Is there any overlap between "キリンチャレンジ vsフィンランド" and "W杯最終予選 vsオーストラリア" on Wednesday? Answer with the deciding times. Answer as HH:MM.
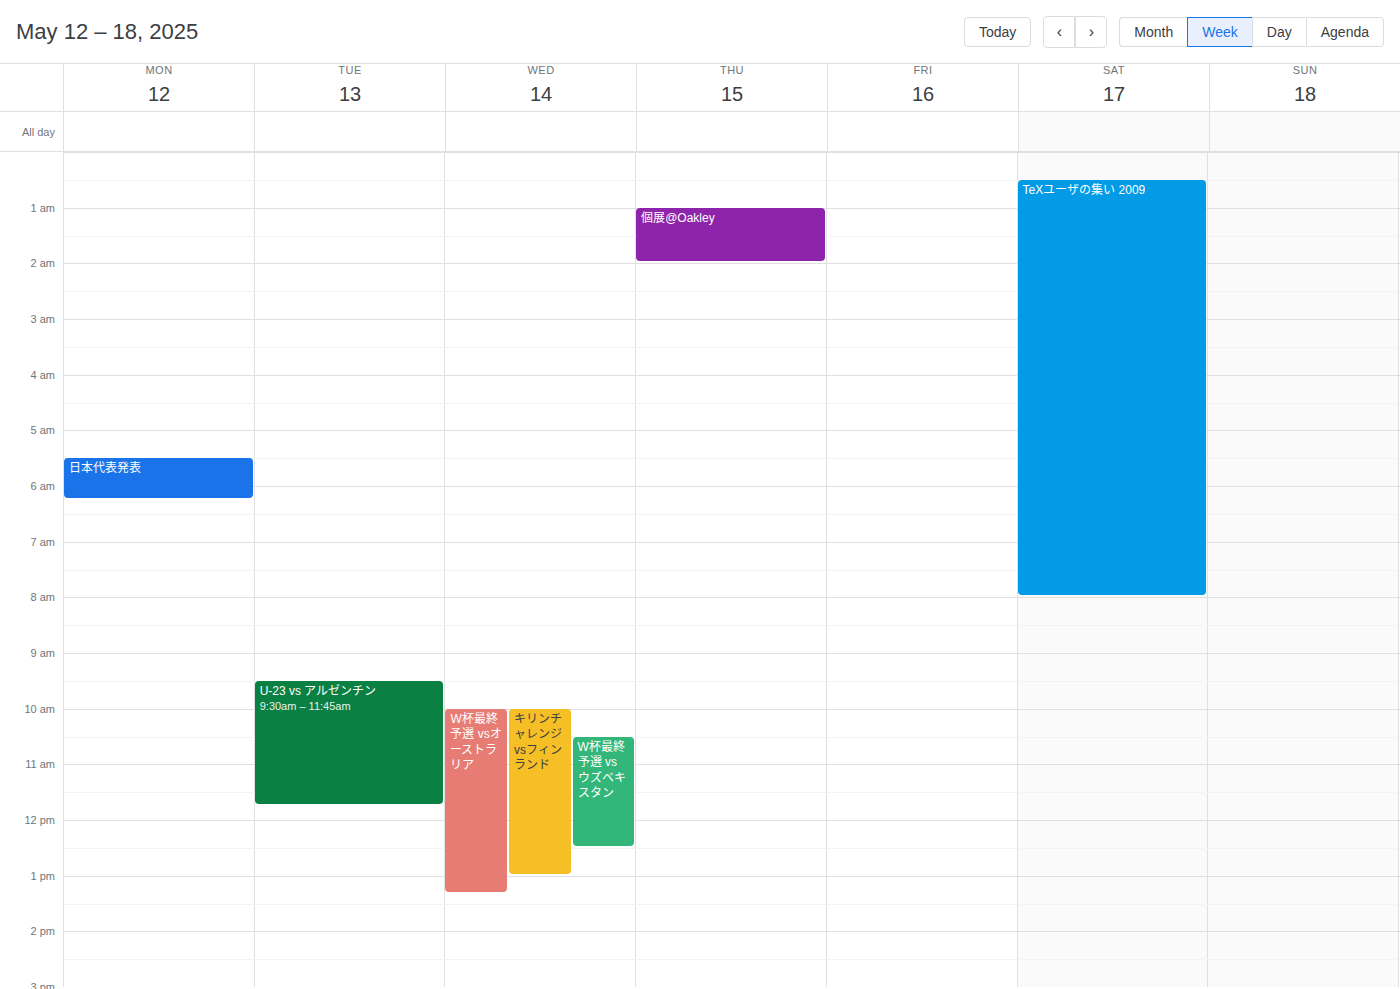
"W杯最終予選 vsオーストラリア" starts at 10:00, before "キリンチャレンジ vsフィンランド" ends at 13:00 -- they overlap.